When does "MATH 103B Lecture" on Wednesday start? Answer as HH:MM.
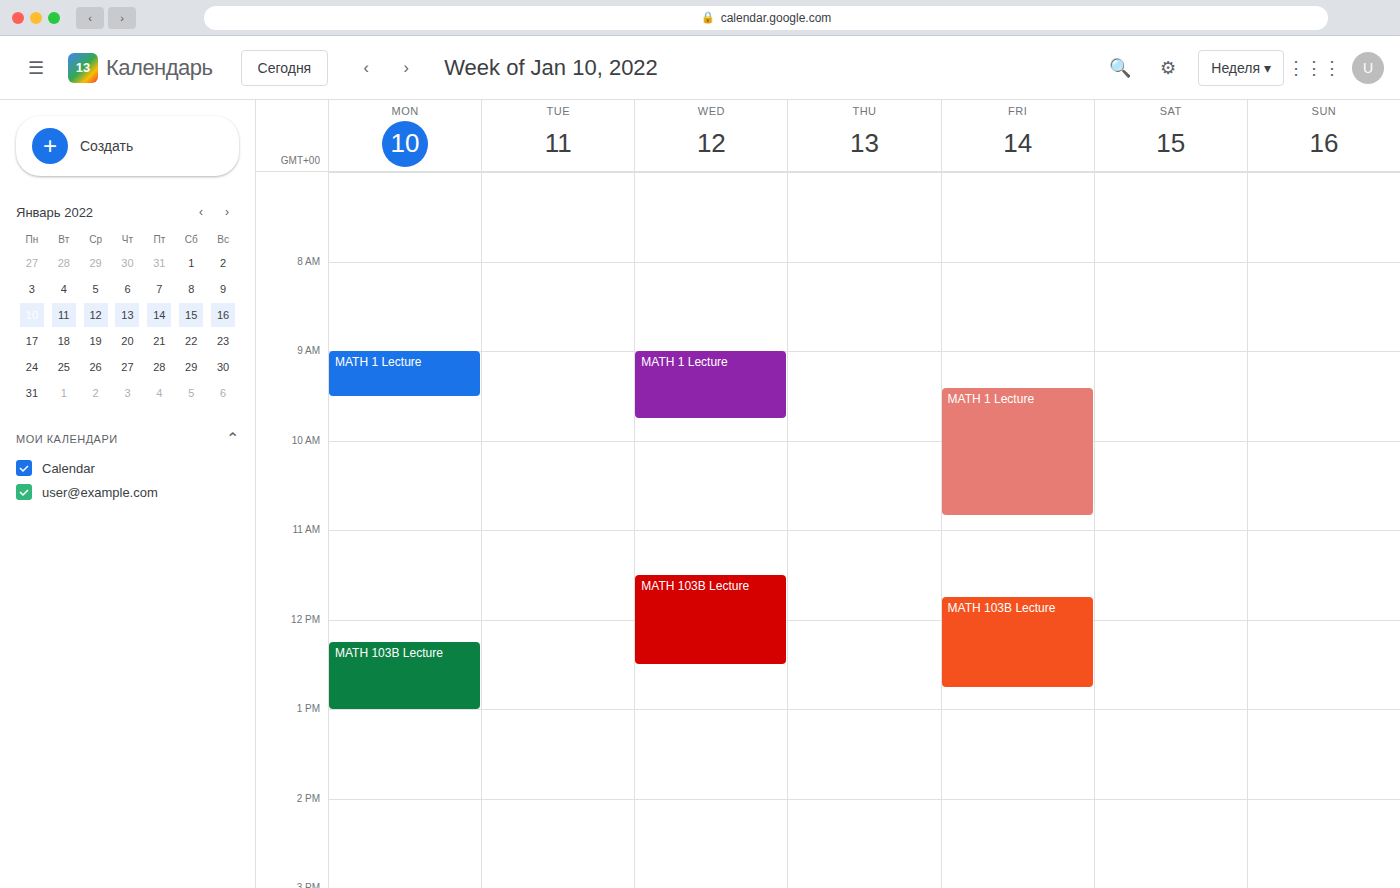
11:30